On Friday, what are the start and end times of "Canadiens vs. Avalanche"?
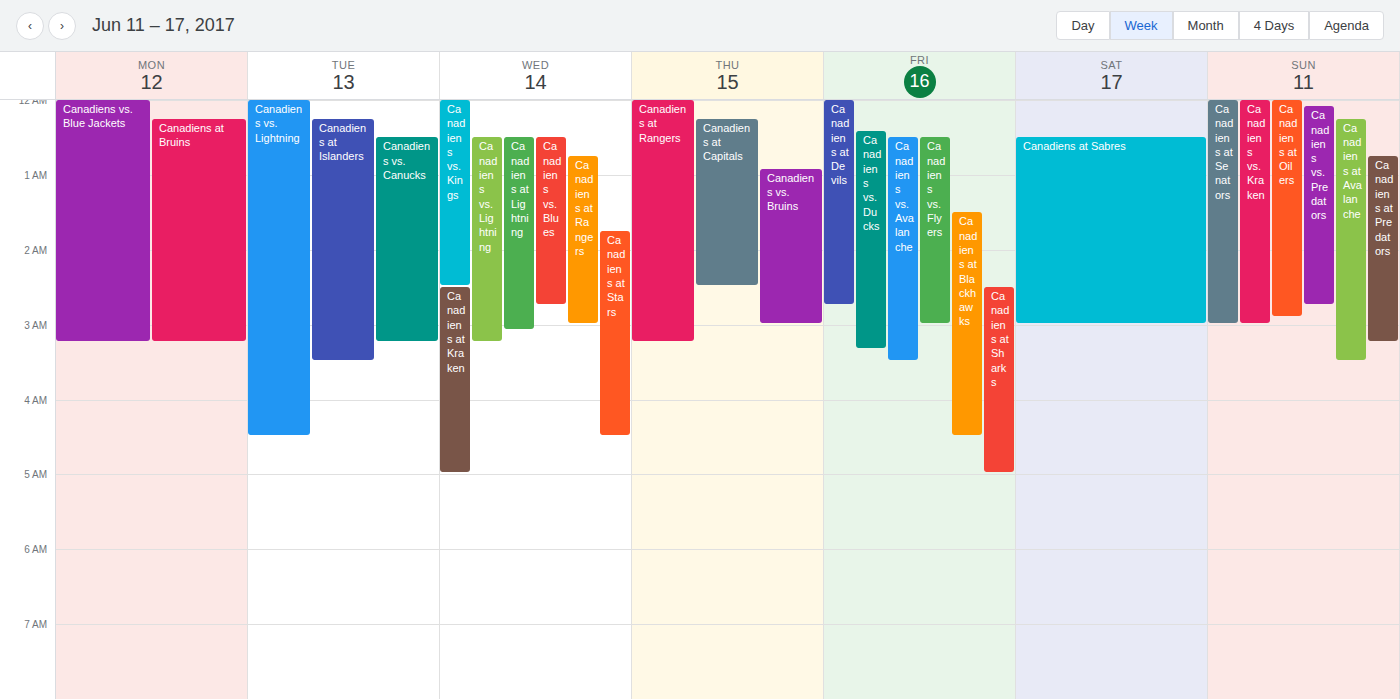
12:30 AM to 3:30 AM